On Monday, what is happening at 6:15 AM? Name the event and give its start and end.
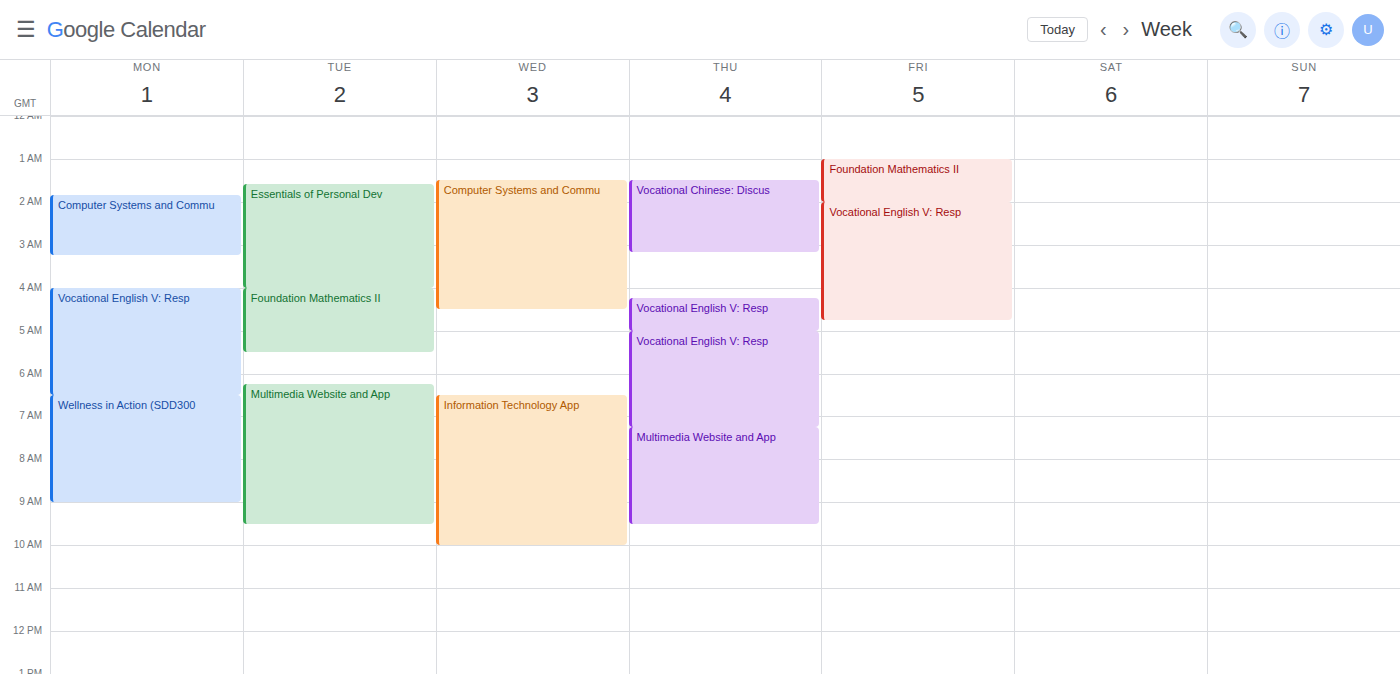
"Vocational English V: Resp", 4:00 AM to 6:30 AM